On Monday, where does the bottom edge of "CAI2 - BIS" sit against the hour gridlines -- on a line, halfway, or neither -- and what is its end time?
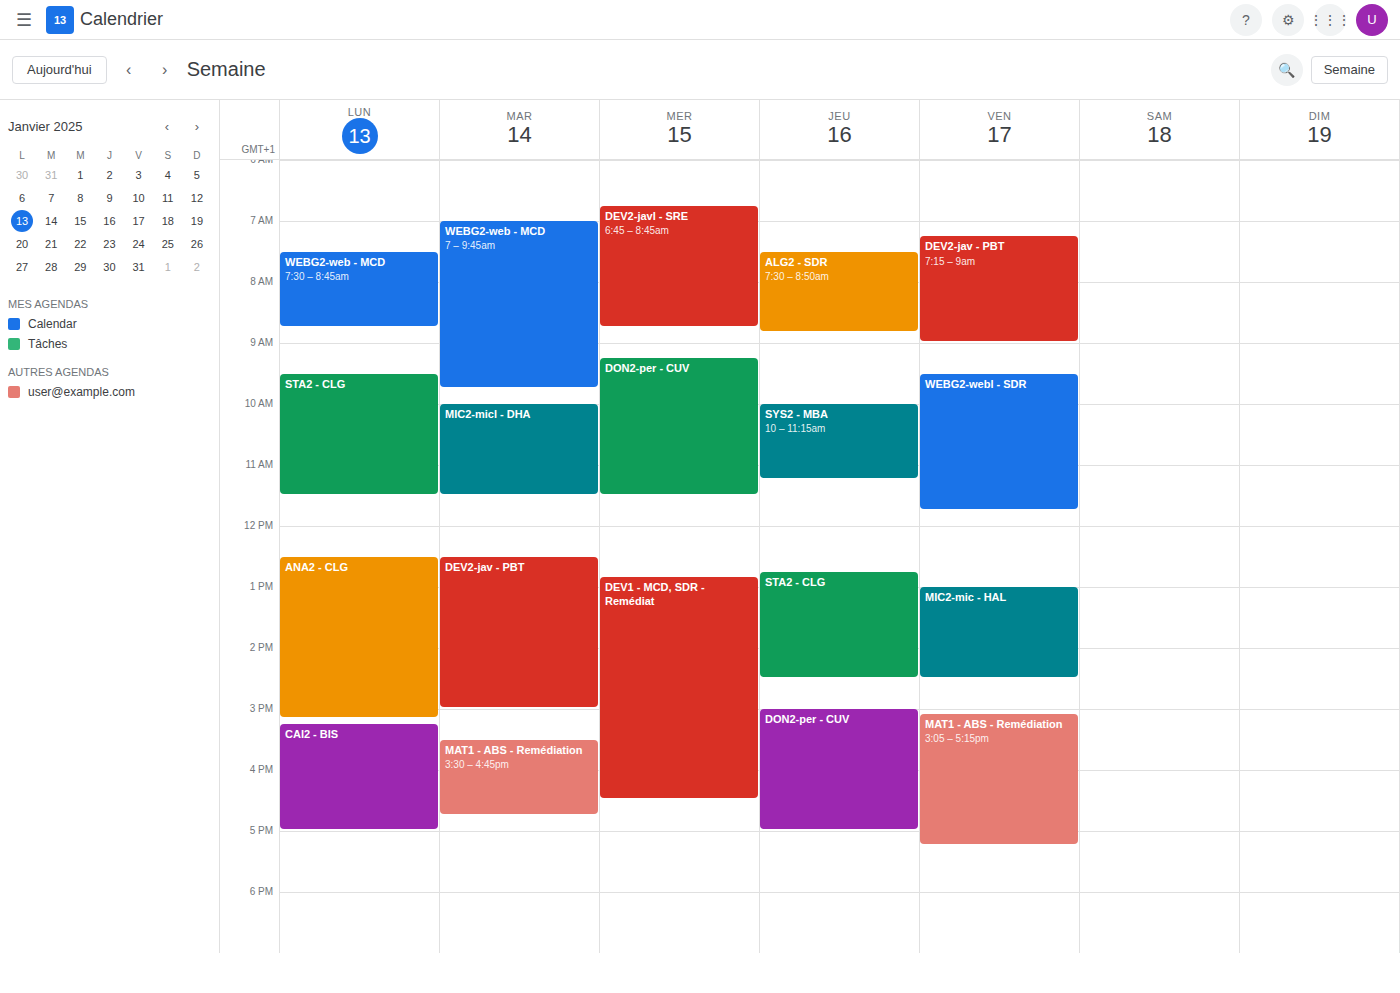
5:00 PM -- exactly on the 5 PM line.